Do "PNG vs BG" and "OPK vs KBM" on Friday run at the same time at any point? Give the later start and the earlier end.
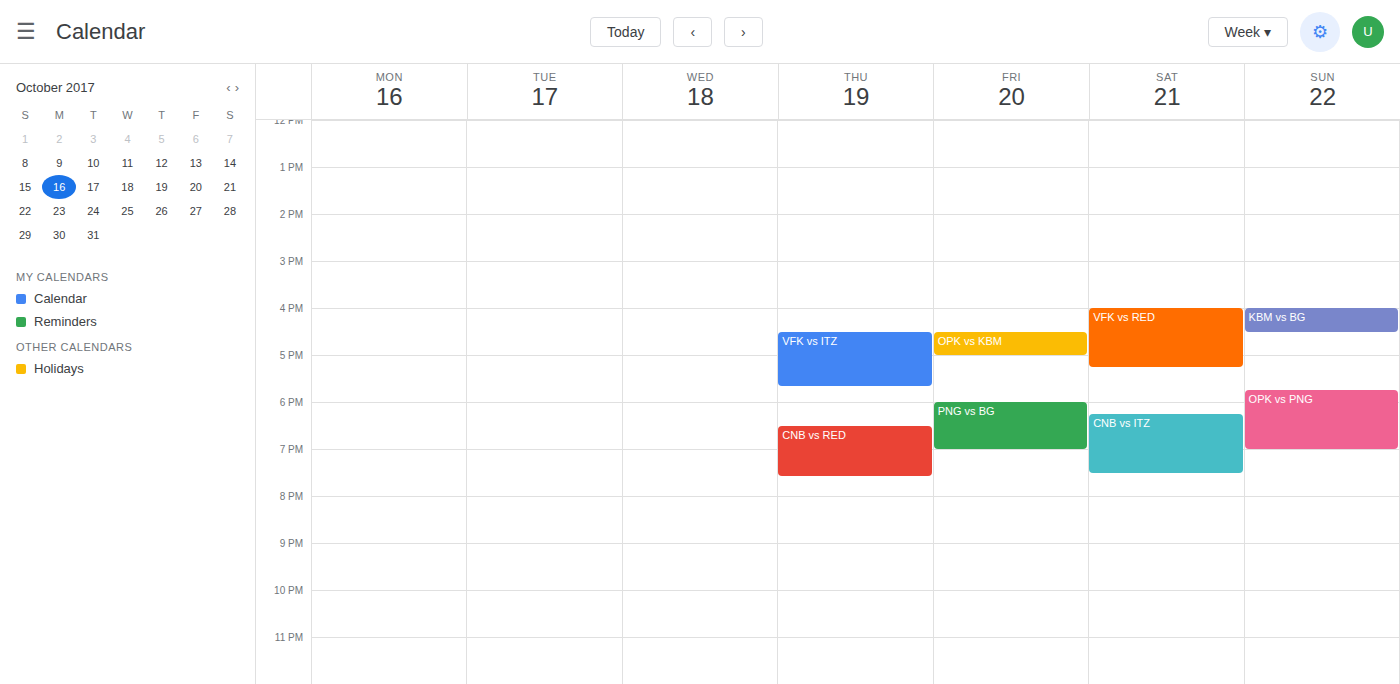
"OPK vs KBM" ends at 5:00 PM and "PNG vs BG" starts at 6:00 PM -- no overlap.